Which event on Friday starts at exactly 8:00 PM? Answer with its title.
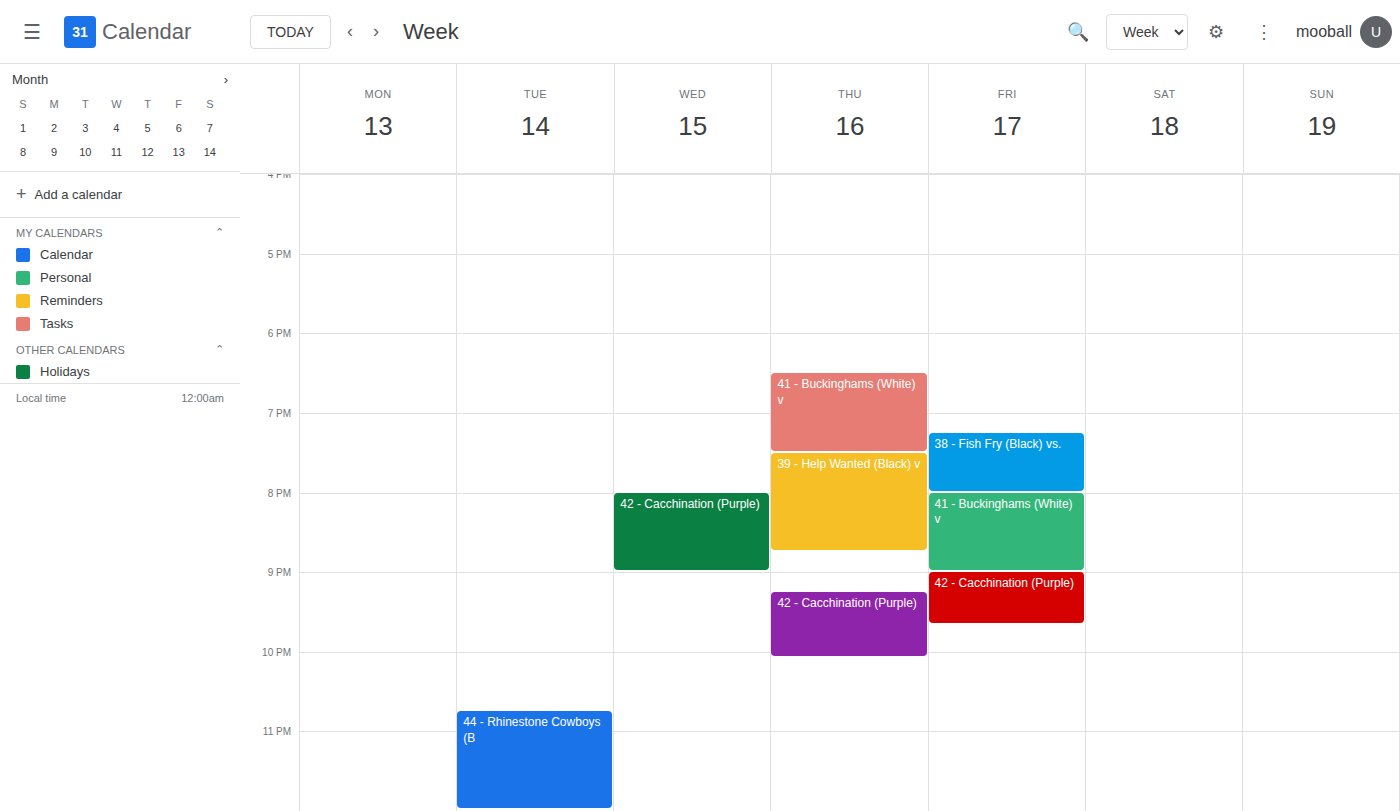
"41 - Buckinghams (White) v"